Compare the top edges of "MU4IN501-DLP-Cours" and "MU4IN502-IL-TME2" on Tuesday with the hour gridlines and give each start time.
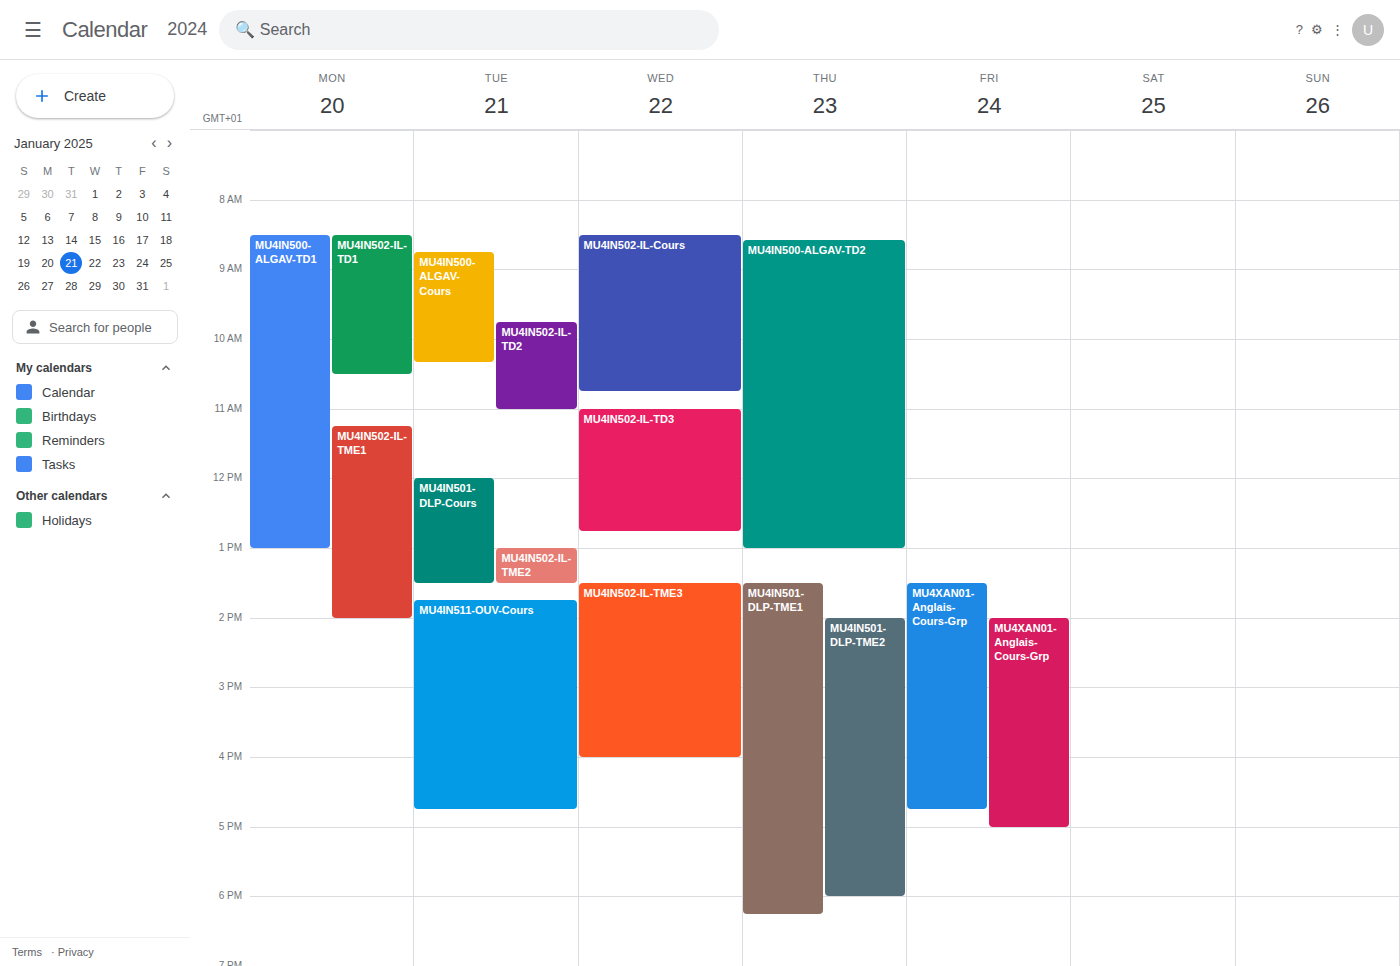
"MU4IN501-DLP-Cours": 12:00 PM, exactly on the 12 PM line. "MU4IN502-IL-TME2": 1:00 PM, exactly on the 1 PM line.